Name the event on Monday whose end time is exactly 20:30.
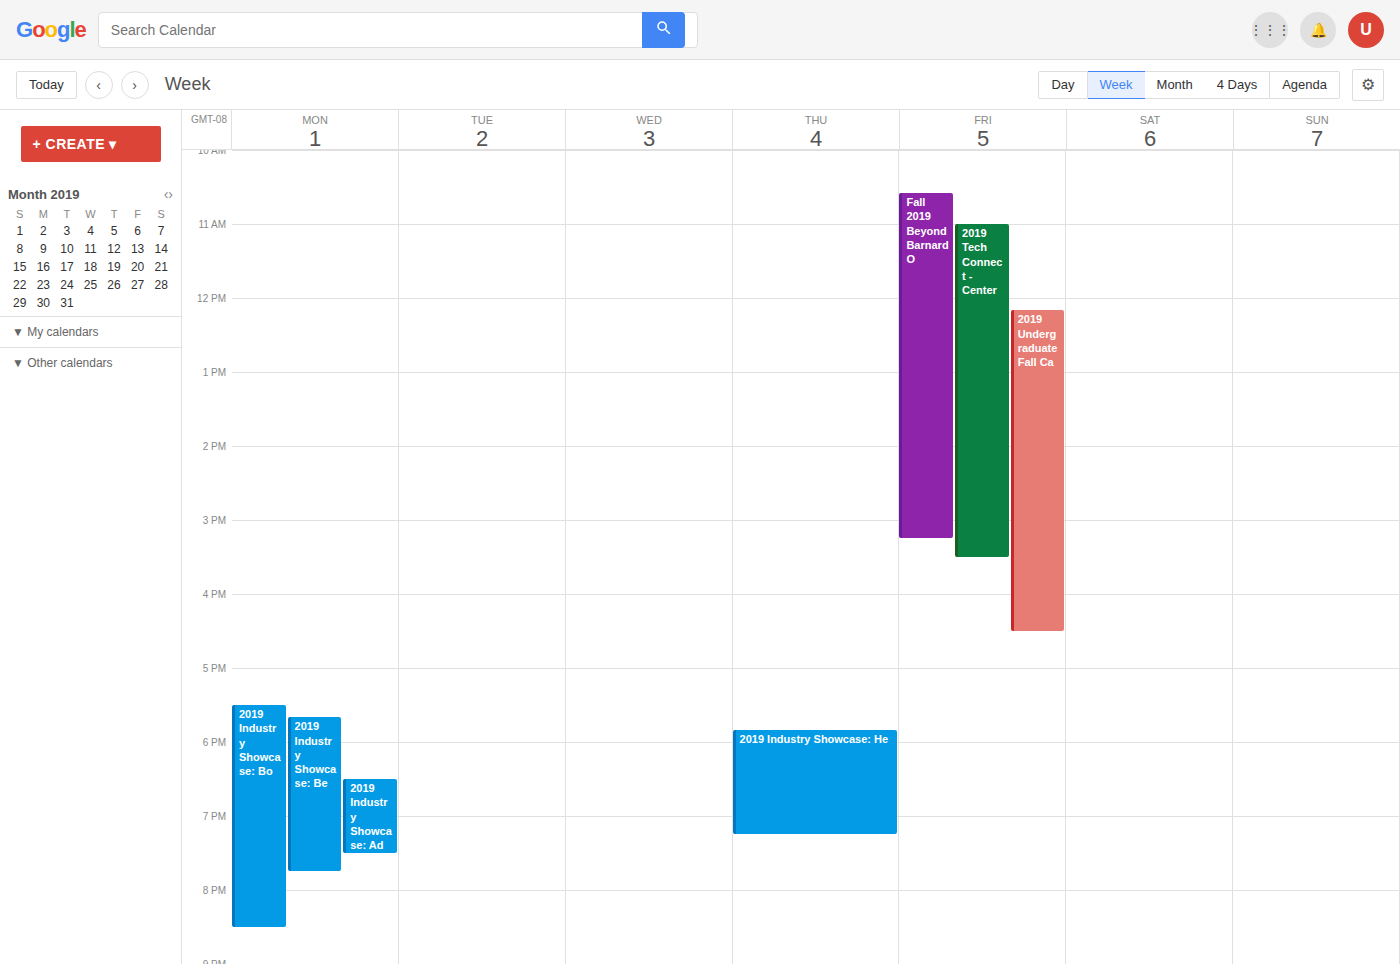
"2019 Industry Showcase: Bo"